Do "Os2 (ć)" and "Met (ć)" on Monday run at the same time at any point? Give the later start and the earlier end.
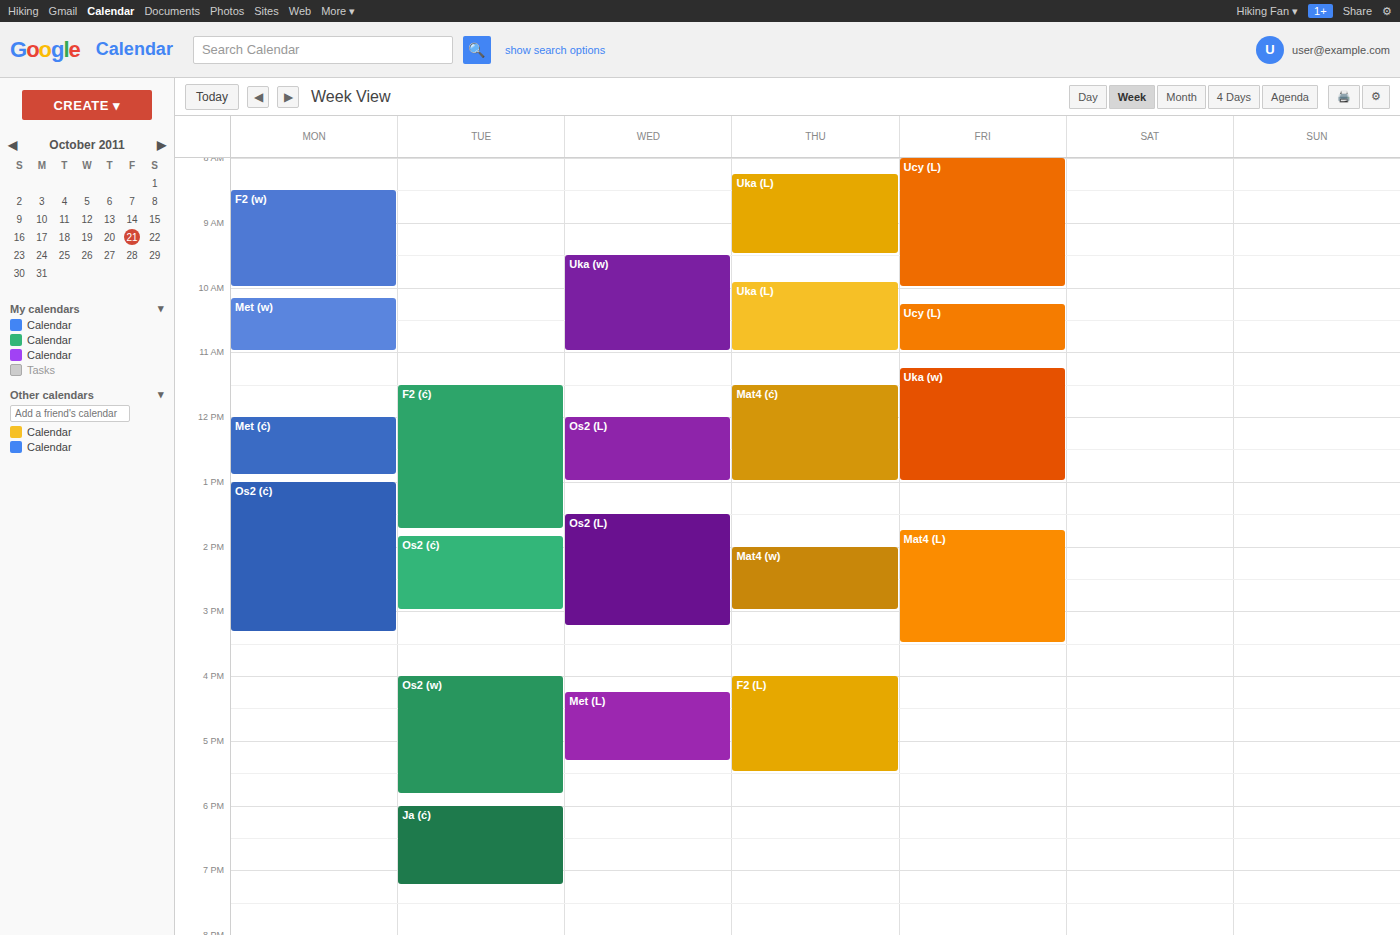
"Met (ć)" ends at 12:55 PM and "Os2 (ć)" starts at 1:00 PM -- no overlap.